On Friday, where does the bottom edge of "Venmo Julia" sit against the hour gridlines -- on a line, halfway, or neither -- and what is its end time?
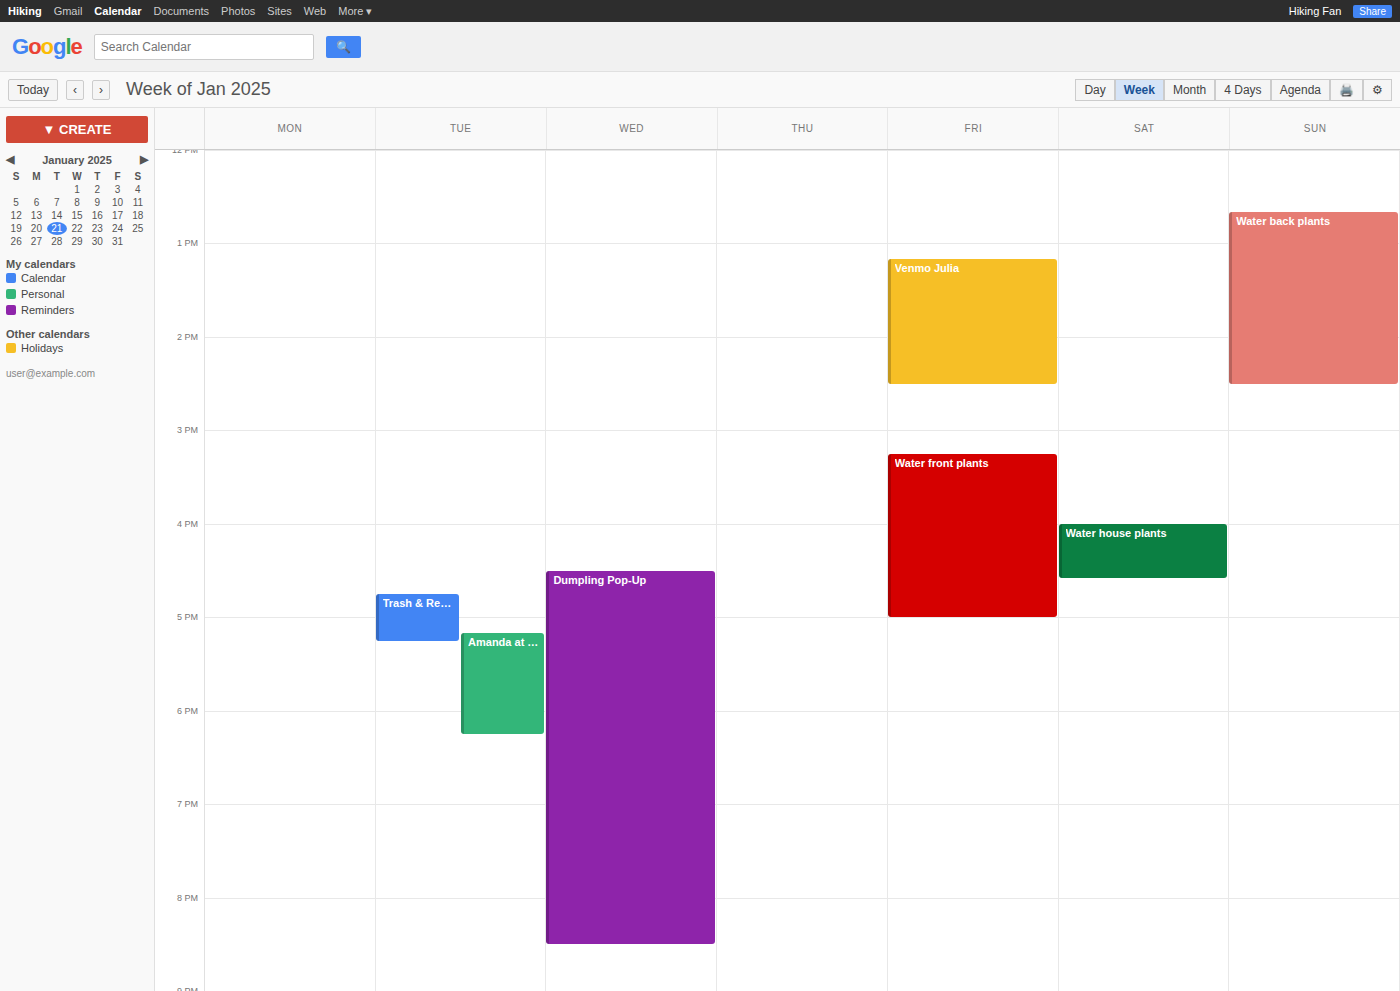
2:30 PM -- halfway between the 2 PM and 3 PM lines.